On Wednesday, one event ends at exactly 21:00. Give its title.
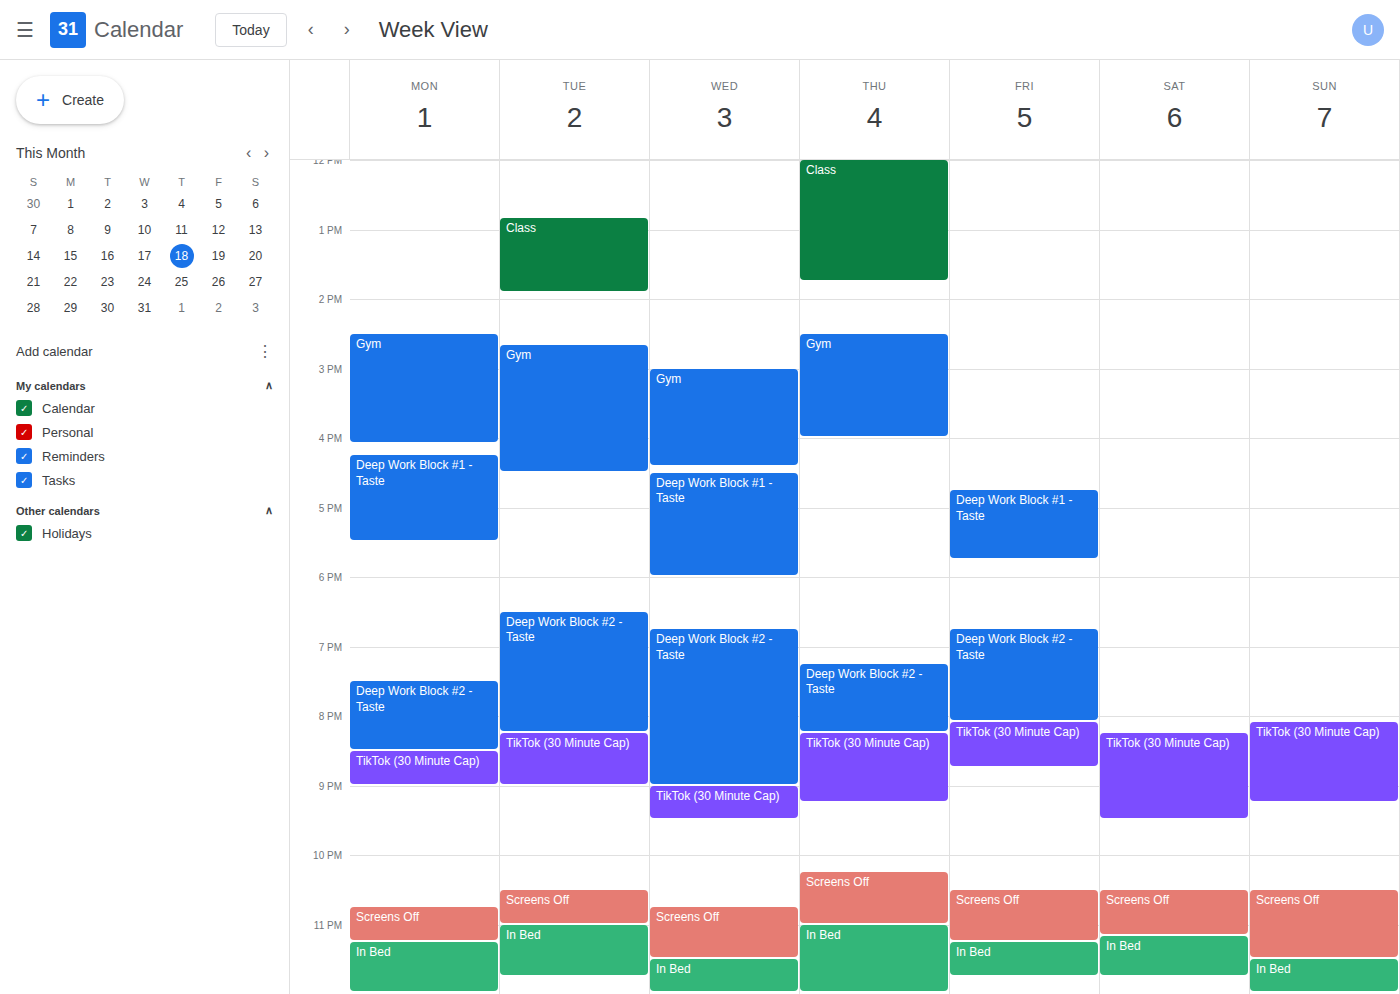
"Deep Work Block #2 - Taste"